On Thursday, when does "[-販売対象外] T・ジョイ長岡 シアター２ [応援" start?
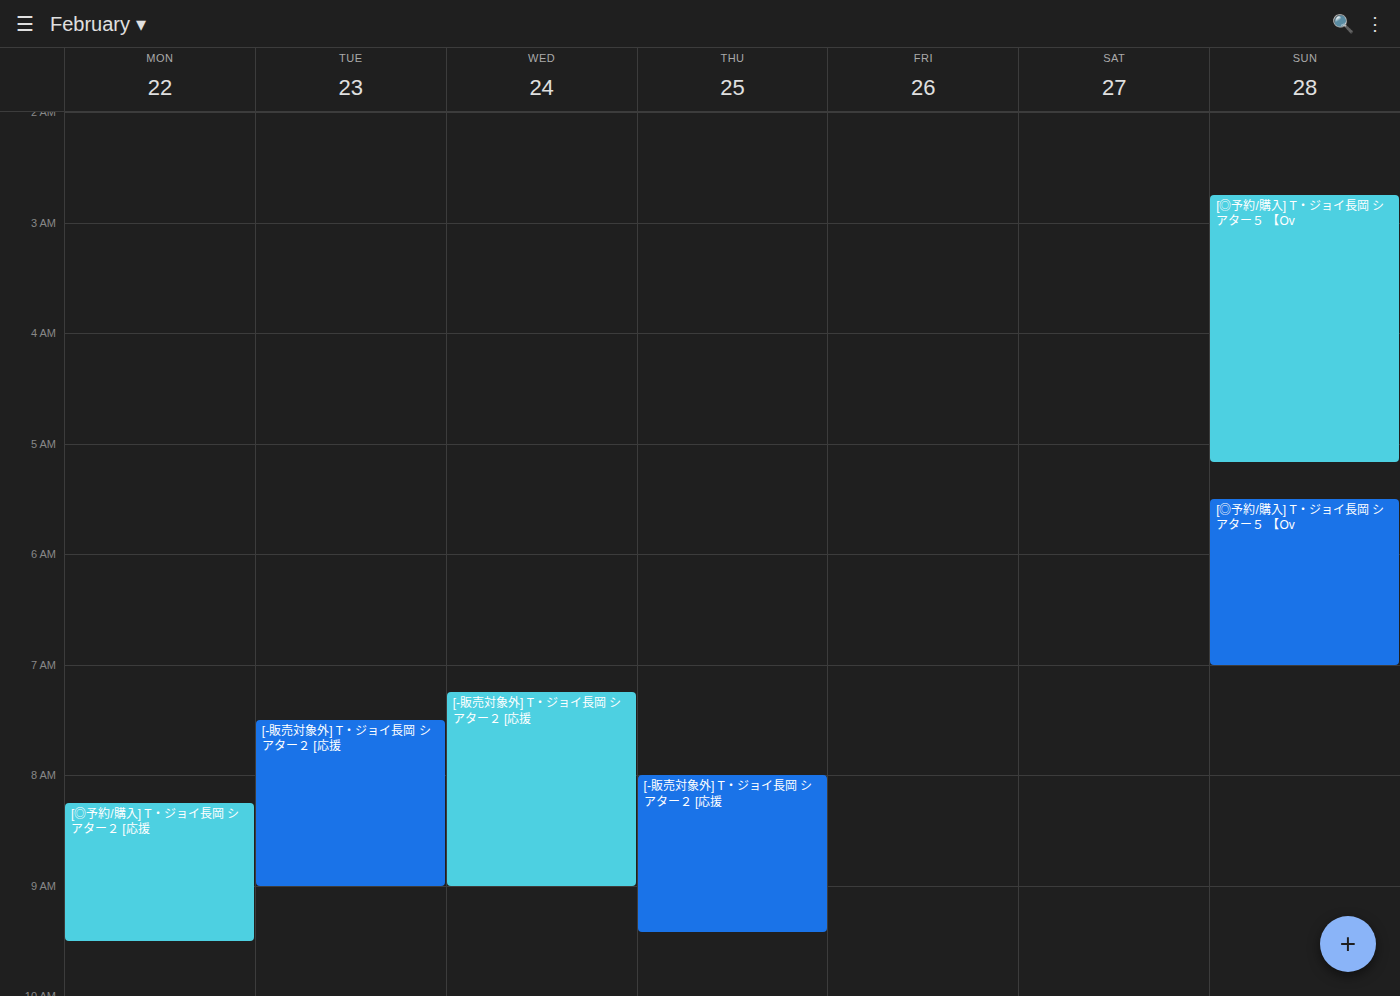
8:00 AM